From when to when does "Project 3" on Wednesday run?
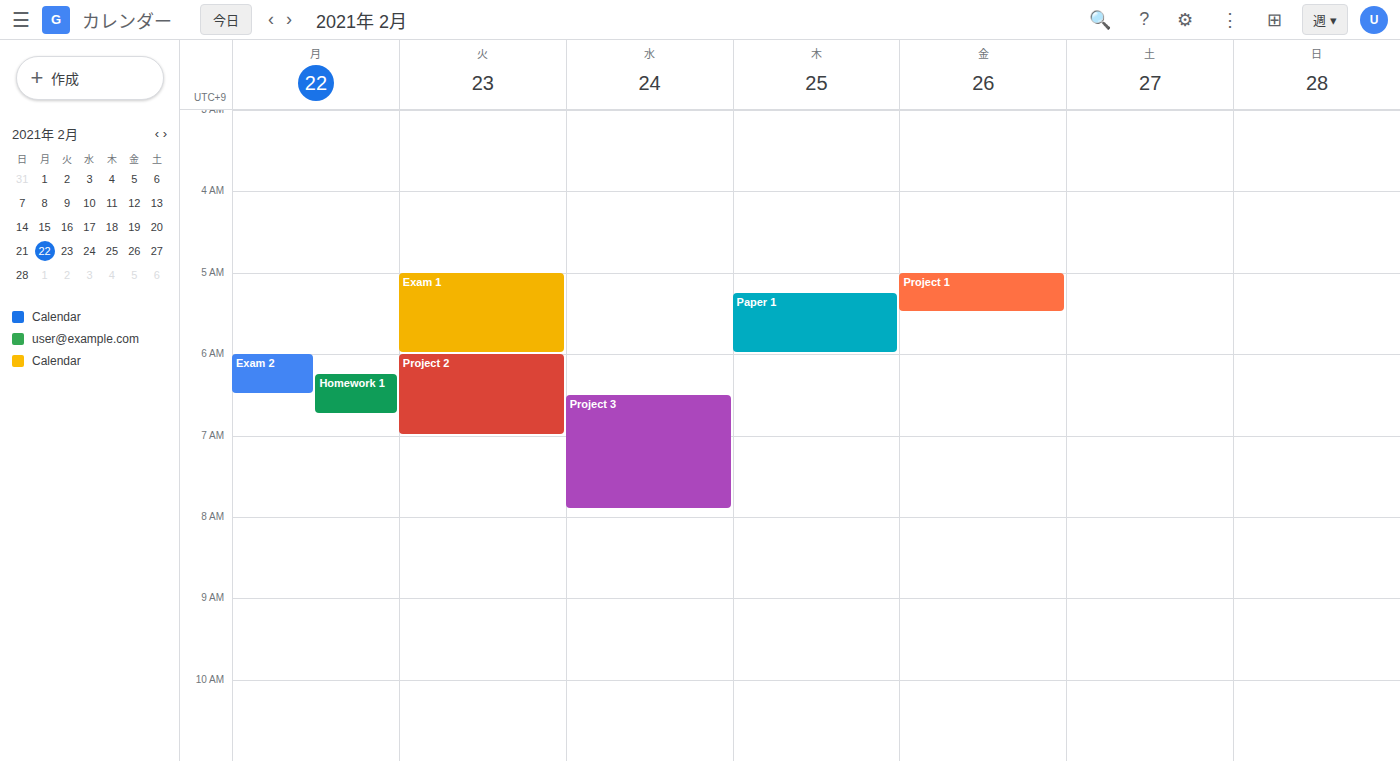
06:30 to 07:55